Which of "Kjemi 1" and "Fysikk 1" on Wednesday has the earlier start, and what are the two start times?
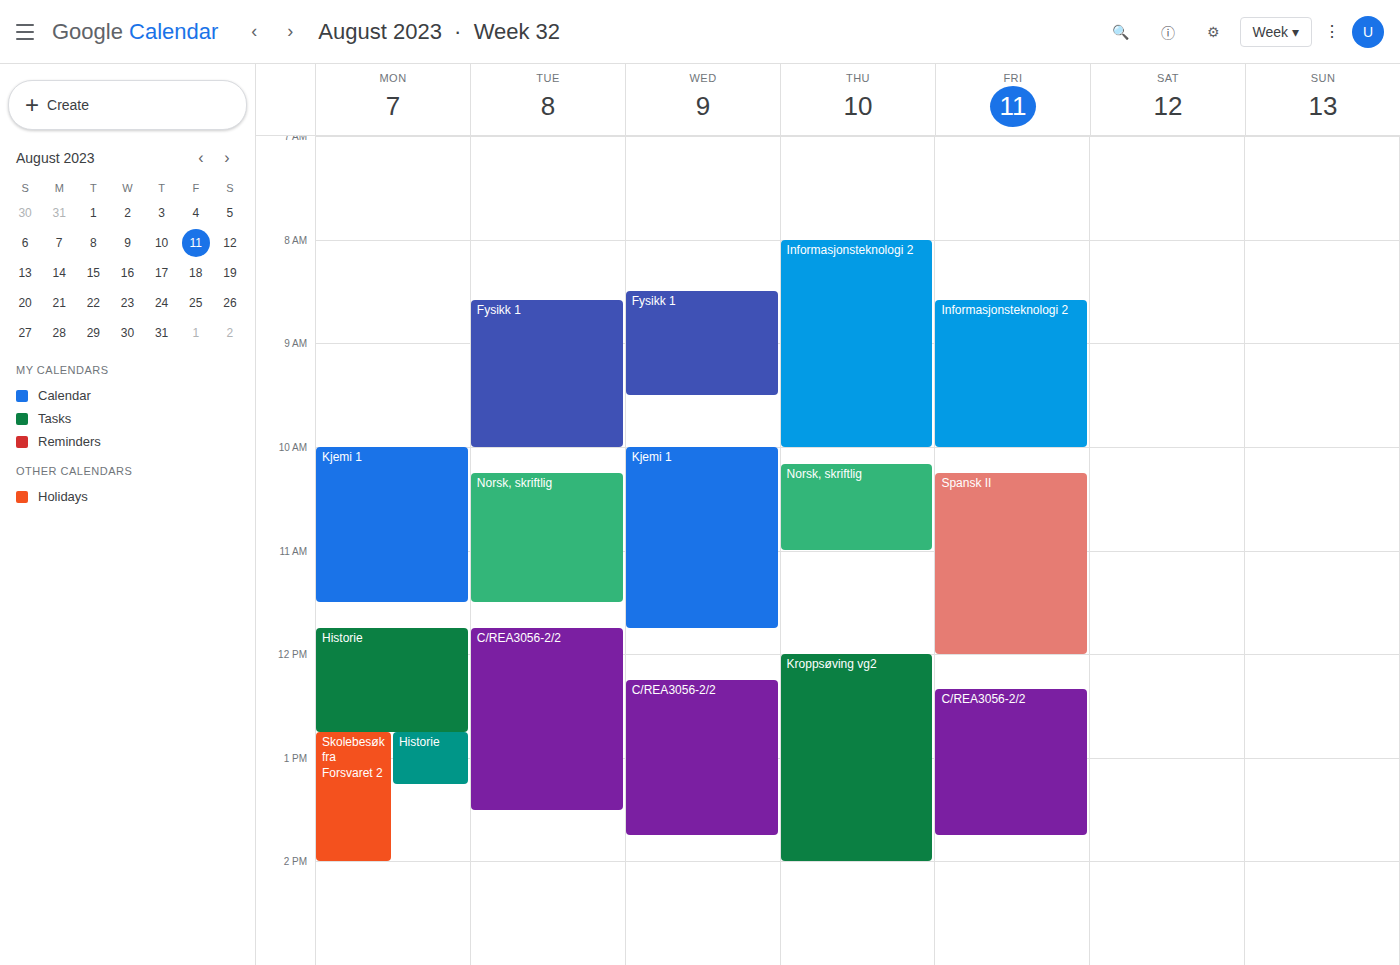
"Fysikk 1" 08:30; "Kjemi 1" 10:00.